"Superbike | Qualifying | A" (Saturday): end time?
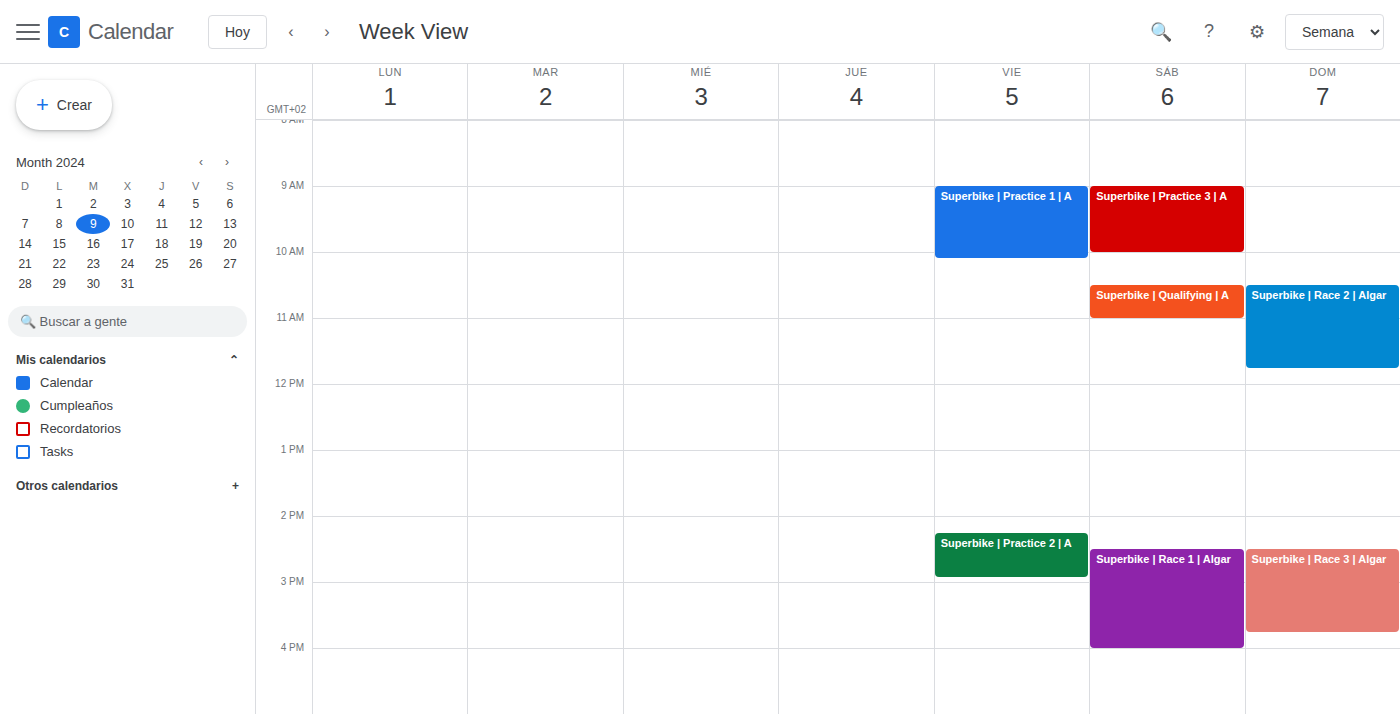
11:00 AM